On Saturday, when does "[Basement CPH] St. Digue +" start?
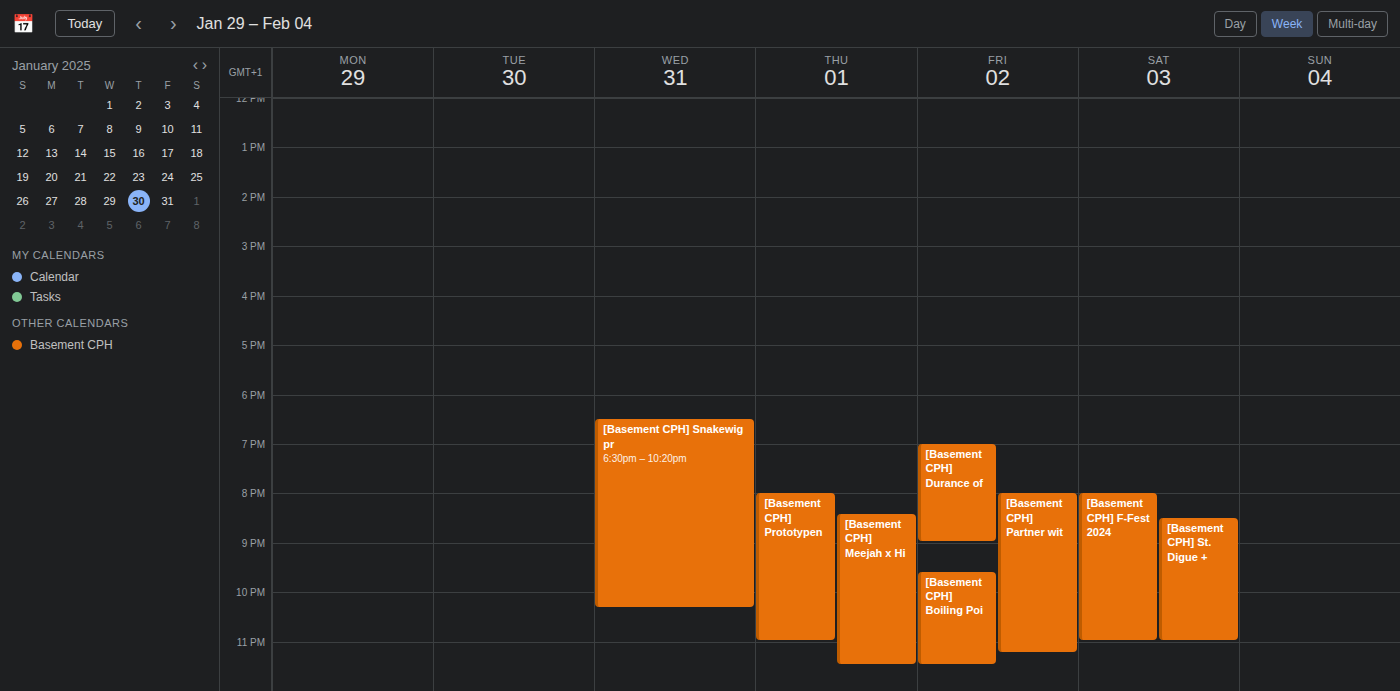
8:30 PM